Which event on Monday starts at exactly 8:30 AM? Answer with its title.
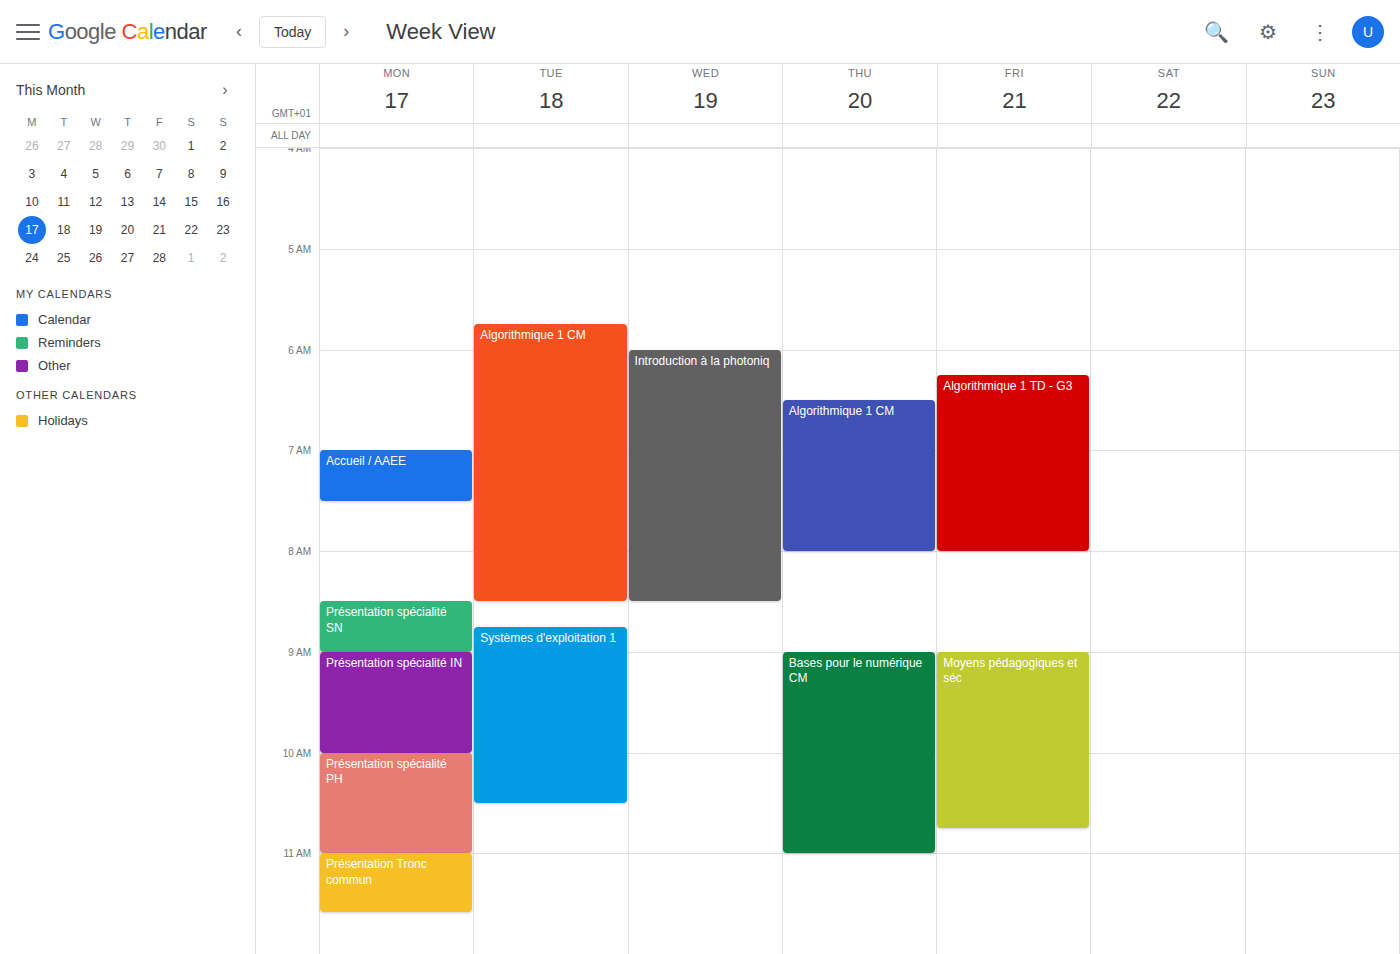
"Présentation spécialité SN"